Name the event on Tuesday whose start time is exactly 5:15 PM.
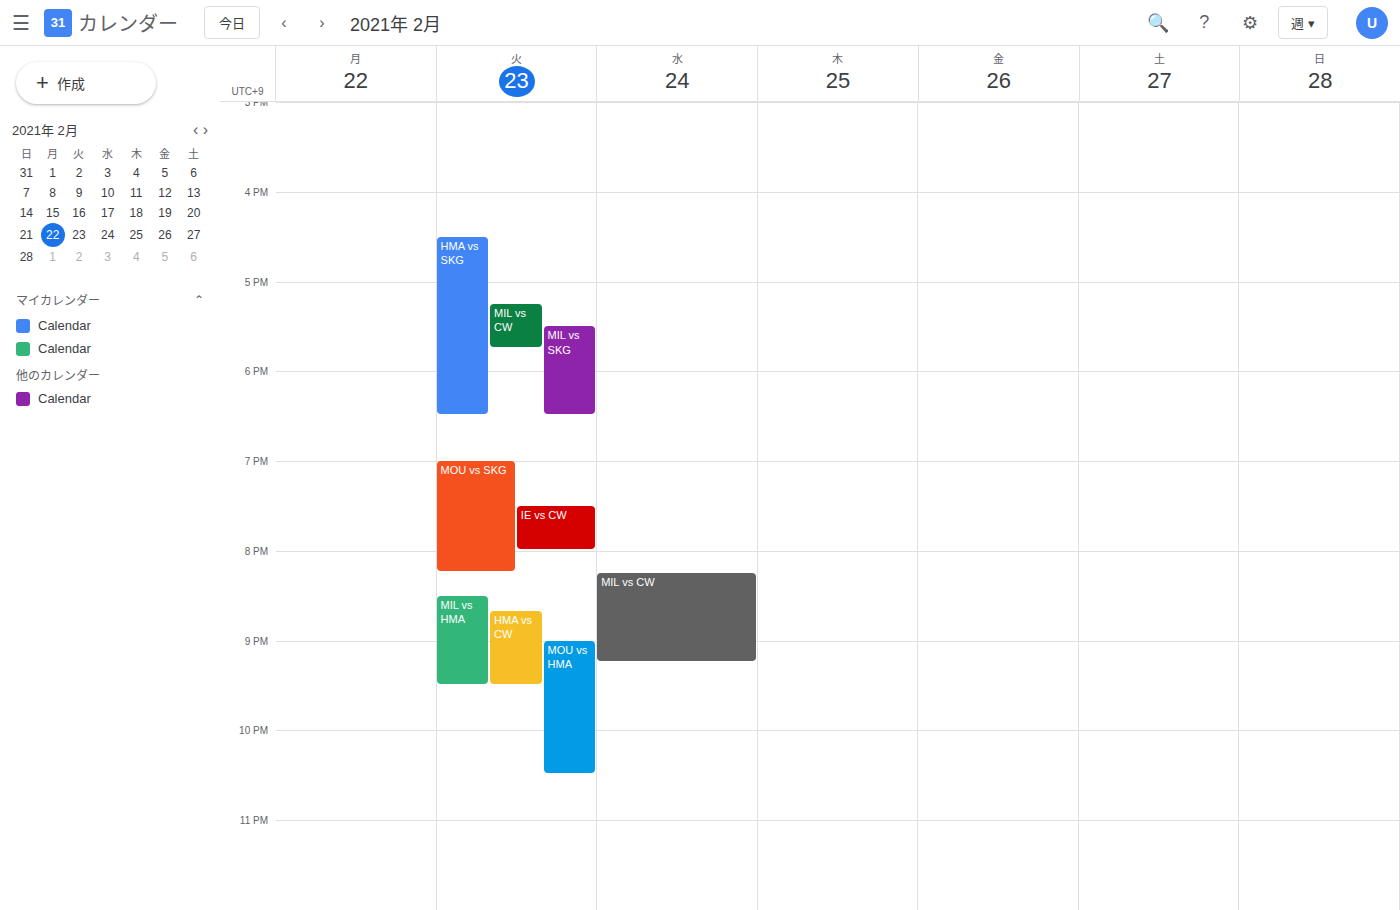
"MIL vs CW"